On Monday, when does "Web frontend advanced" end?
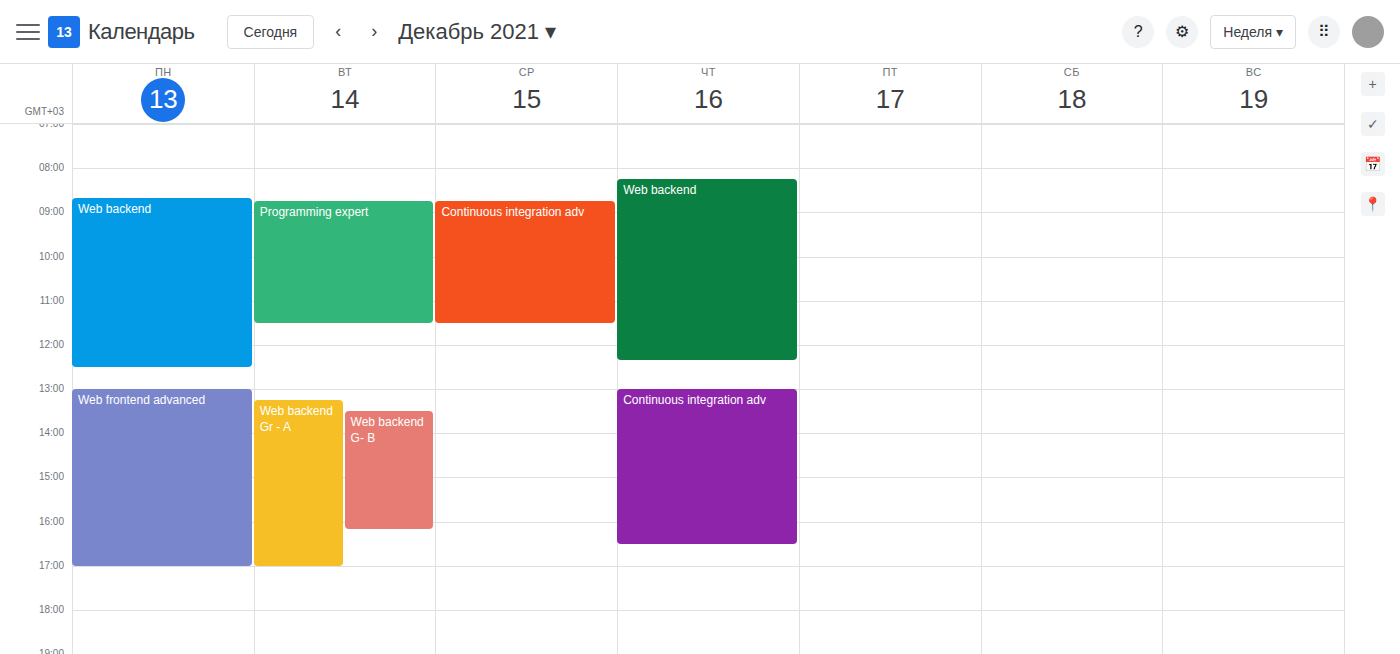
5:00 PM